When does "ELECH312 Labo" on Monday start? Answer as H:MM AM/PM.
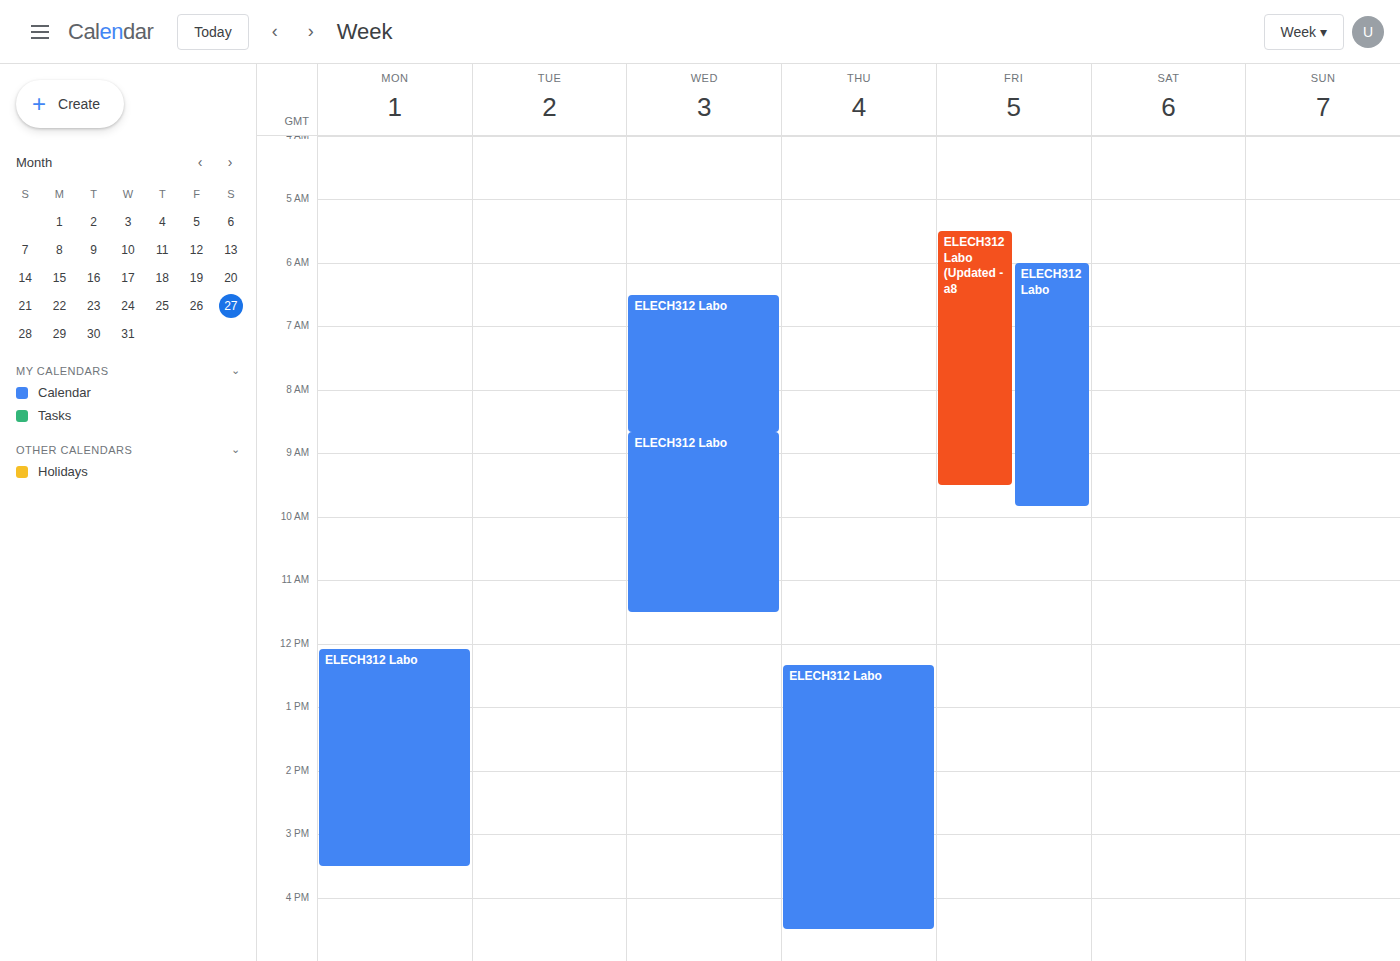
12:05 PM